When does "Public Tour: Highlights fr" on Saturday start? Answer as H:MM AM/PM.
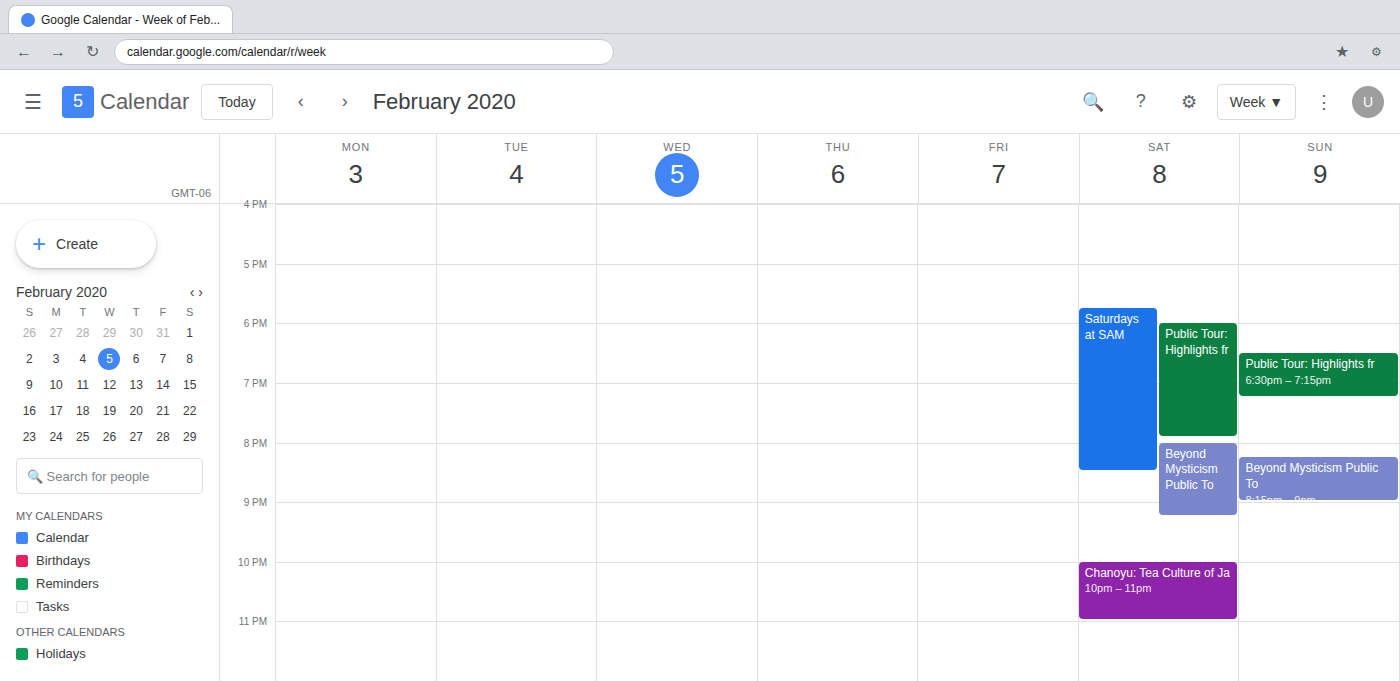
6:00 PM